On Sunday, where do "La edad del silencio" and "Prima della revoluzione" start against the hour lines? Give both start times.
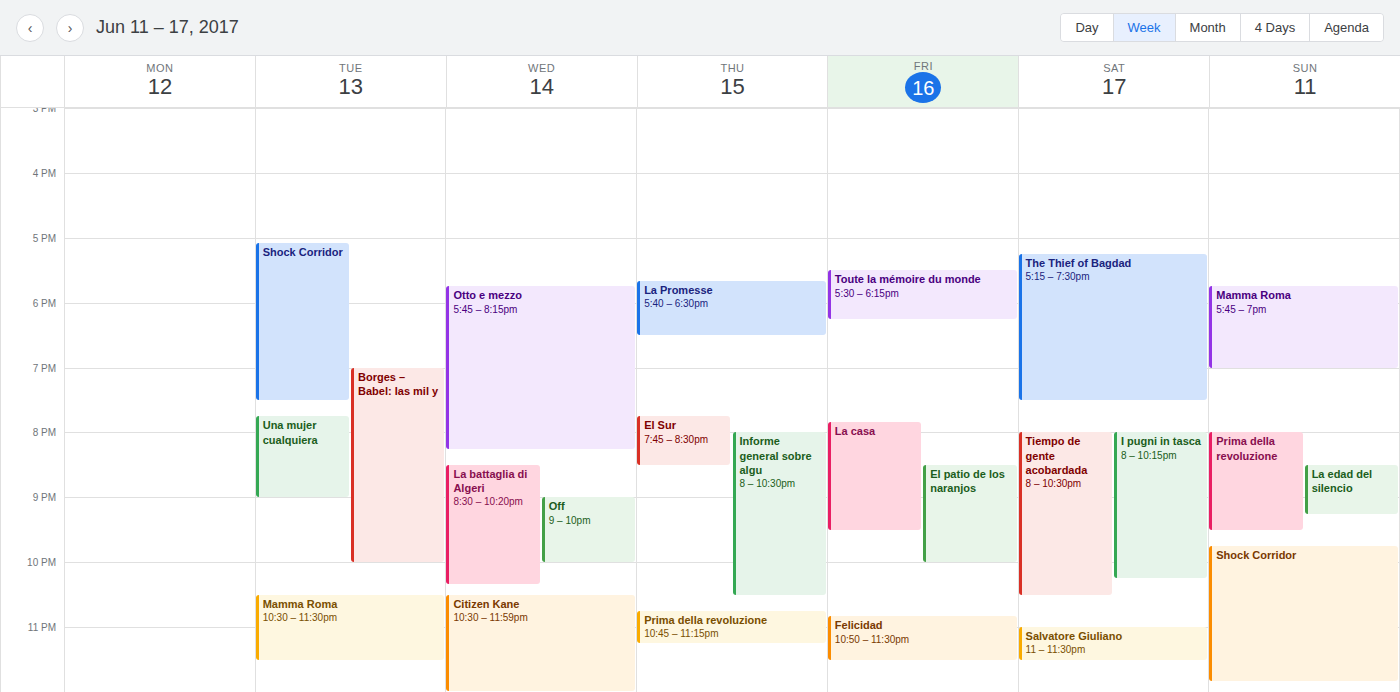
"La edad del silencio": 8:30 PM, halfway between the 8 PM and 9 PM lines. "Prima della revoluzione": 8:00 PM, exactly on the 8 PM line.